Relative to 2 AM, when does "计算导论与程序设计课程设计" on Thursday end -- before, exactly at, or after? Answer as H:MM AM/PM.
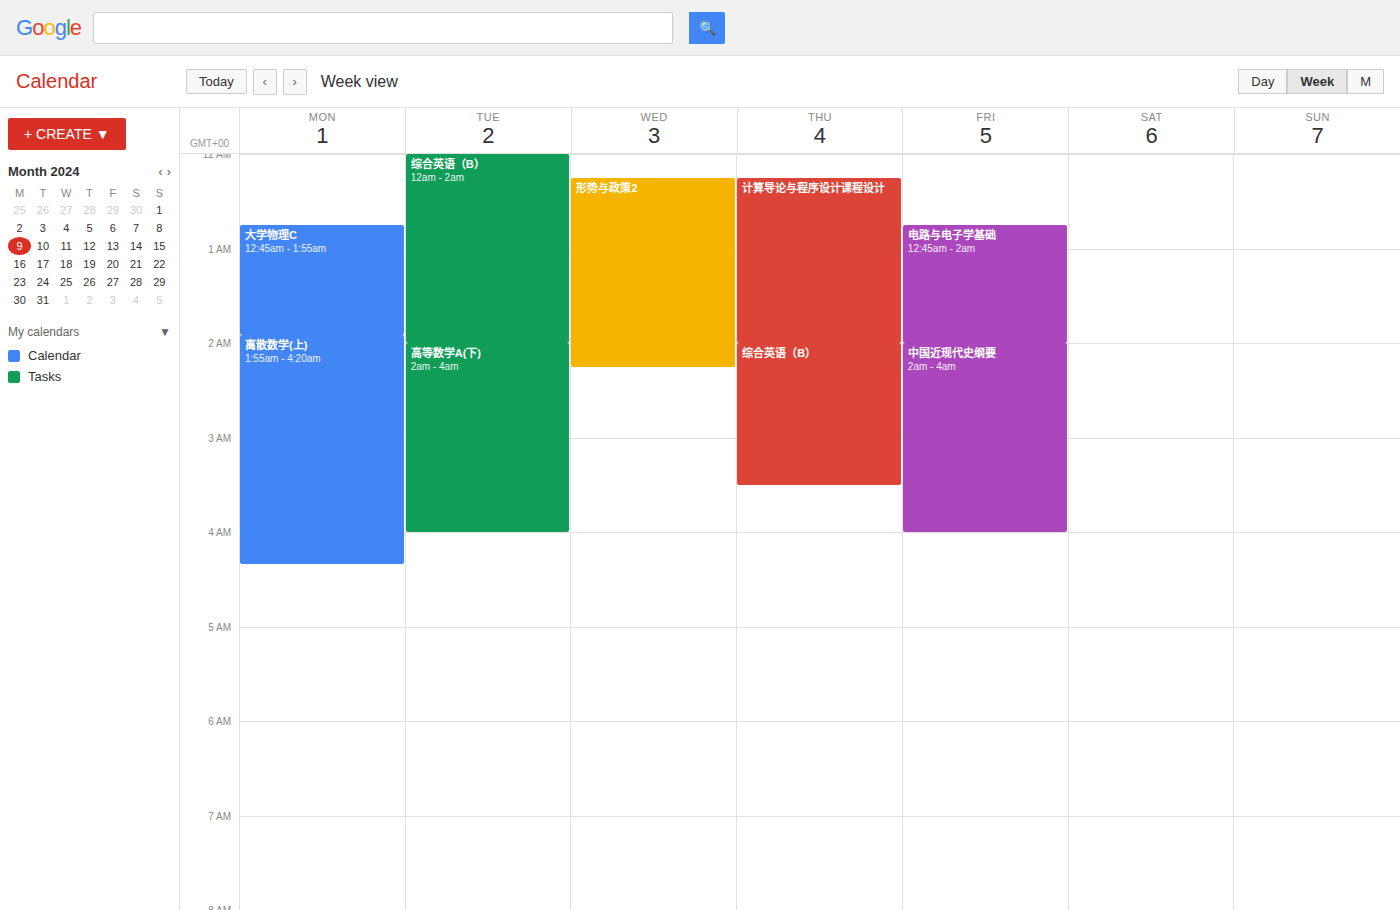
2:00 AM -- exactly at 2 AM, on the 2 AM line.